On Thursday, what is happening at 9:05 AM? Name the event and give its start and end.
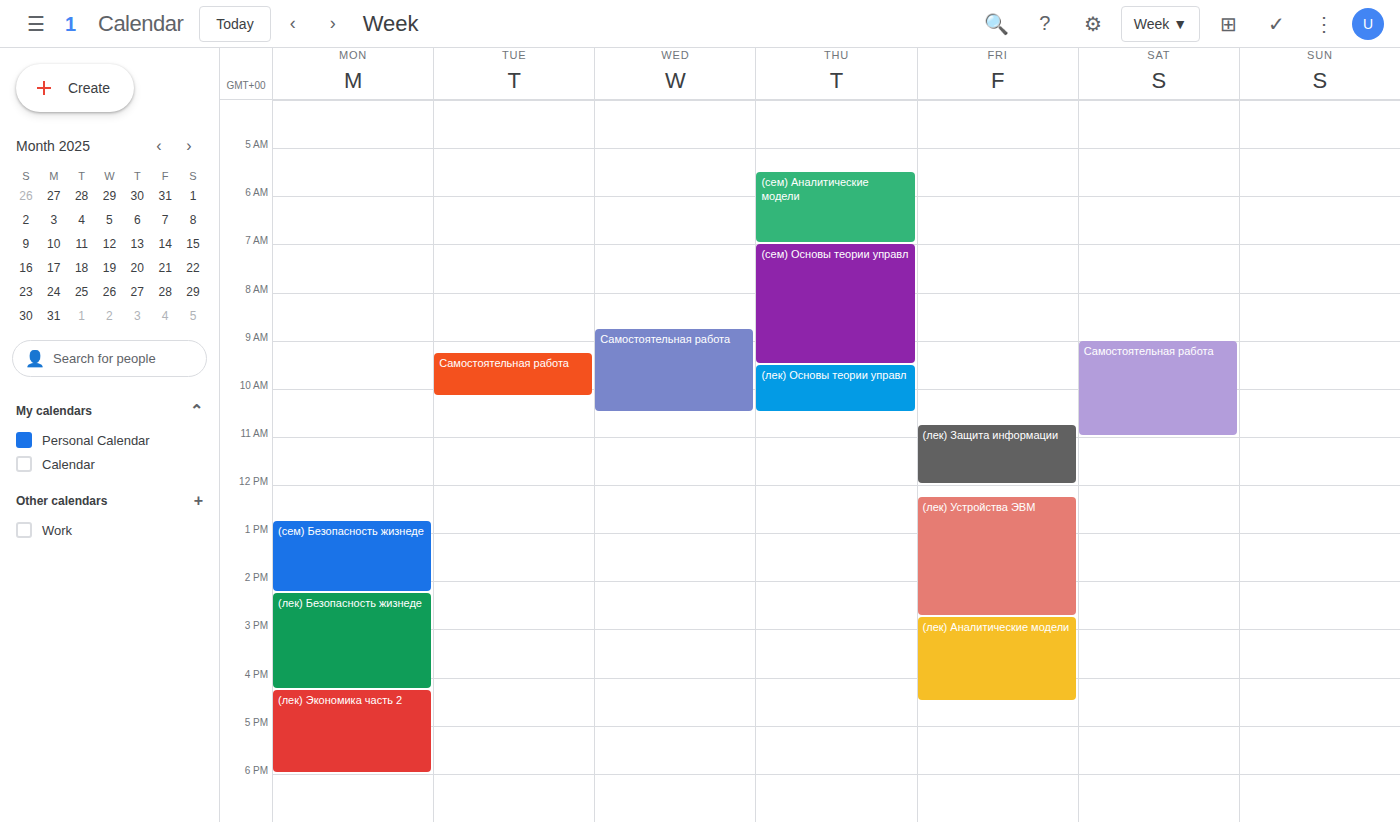
"(сем) Основы теории управл", 7:00 AM to 9:30 AM